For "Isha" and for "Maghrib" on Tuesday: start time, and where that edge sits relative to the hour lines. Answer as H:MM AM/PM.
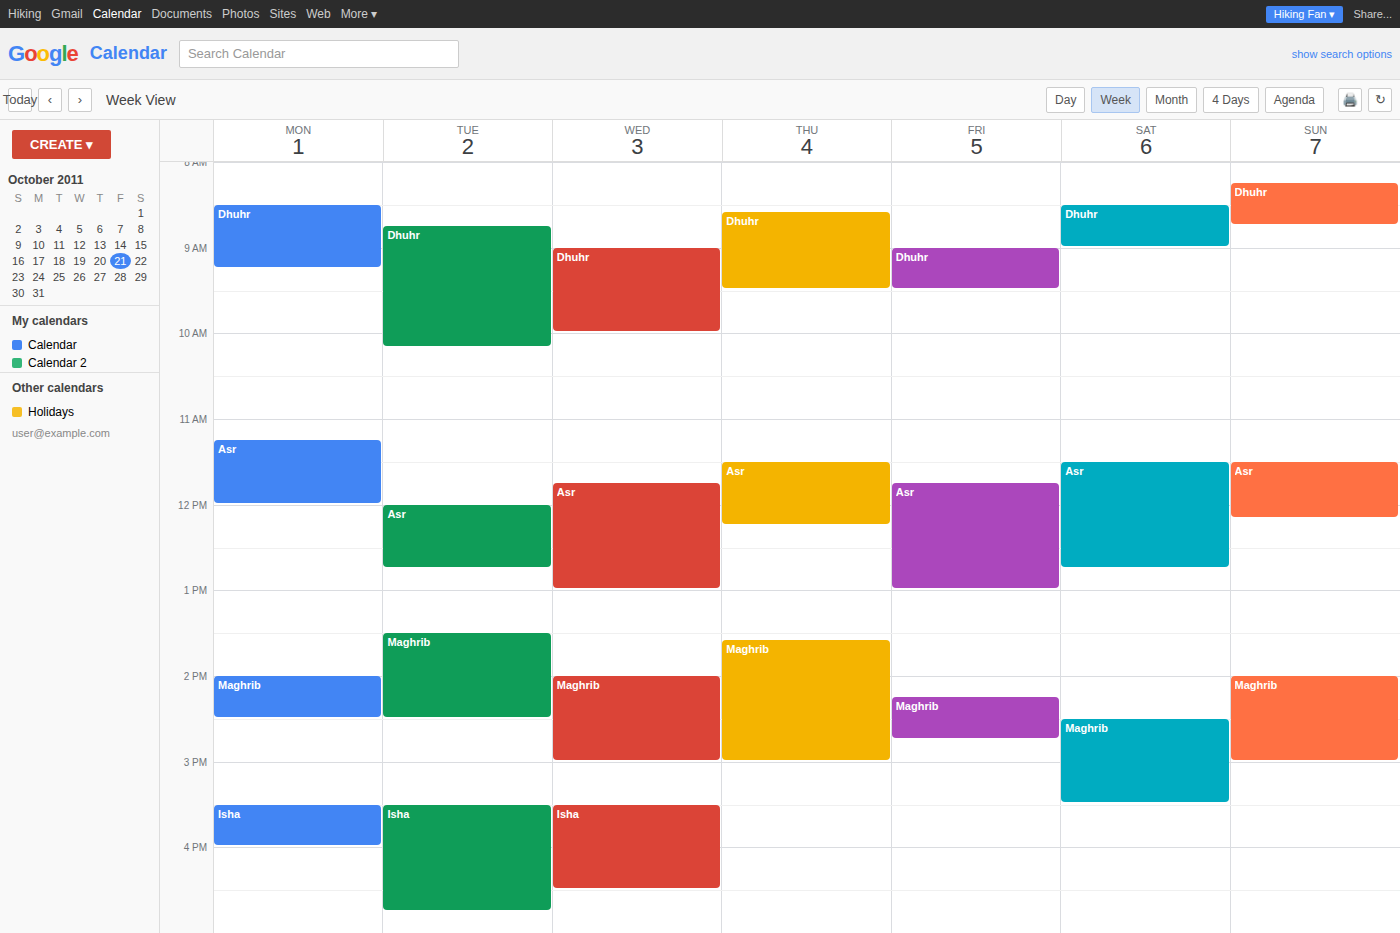
"Isha": 3:30 PM, halfway between the 3 PM and 4 PM lines. "Maghrib": 1:30 PM, halfway between the 1 PM and 2 PM lines.